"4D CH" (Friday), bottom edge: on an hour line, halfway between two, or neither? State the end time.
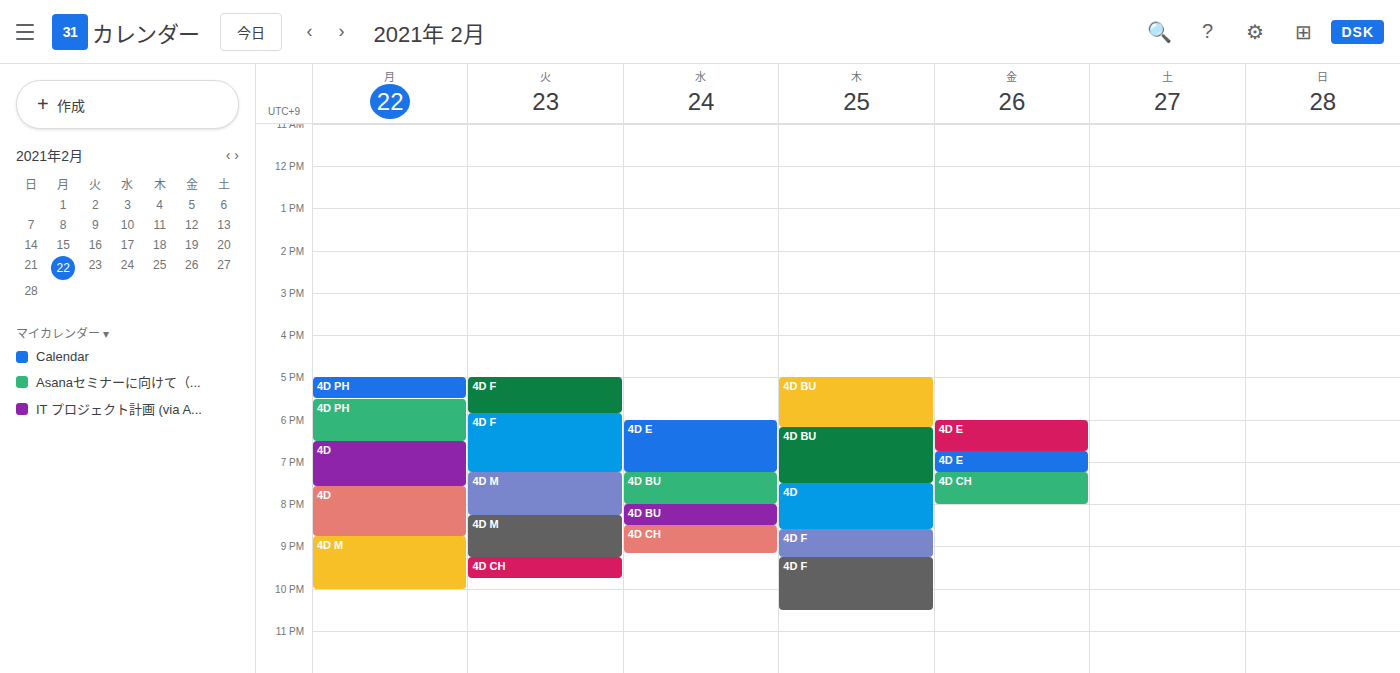
20:00 -- exactly on the 20:00 line.